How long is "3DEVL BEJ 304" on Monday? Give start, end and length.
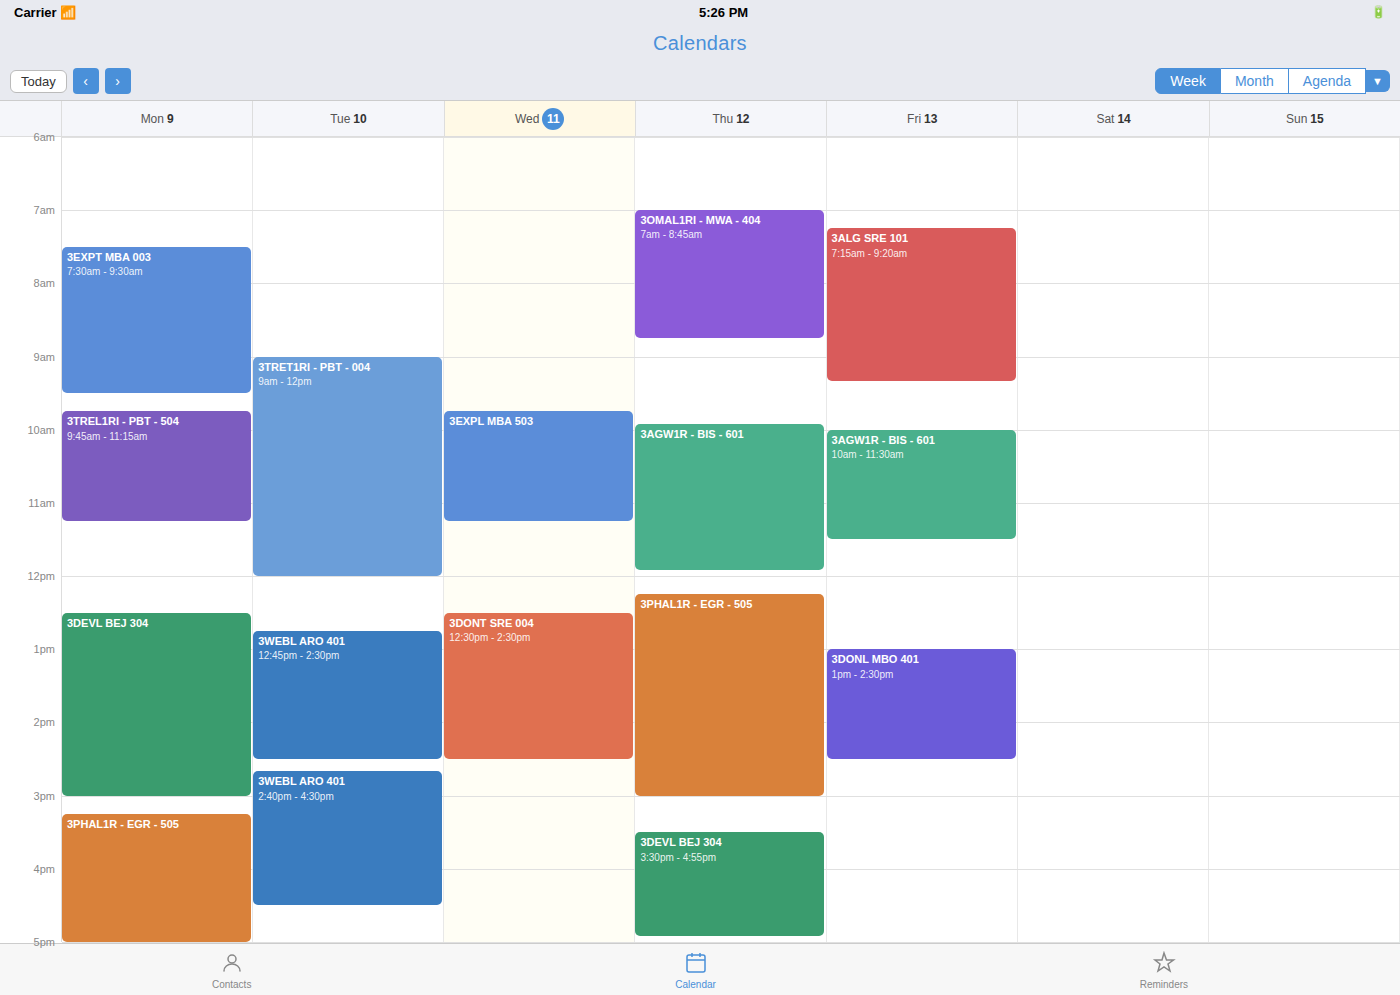
12:30 PM to 3:00 PM, 2 hours 30 minutes